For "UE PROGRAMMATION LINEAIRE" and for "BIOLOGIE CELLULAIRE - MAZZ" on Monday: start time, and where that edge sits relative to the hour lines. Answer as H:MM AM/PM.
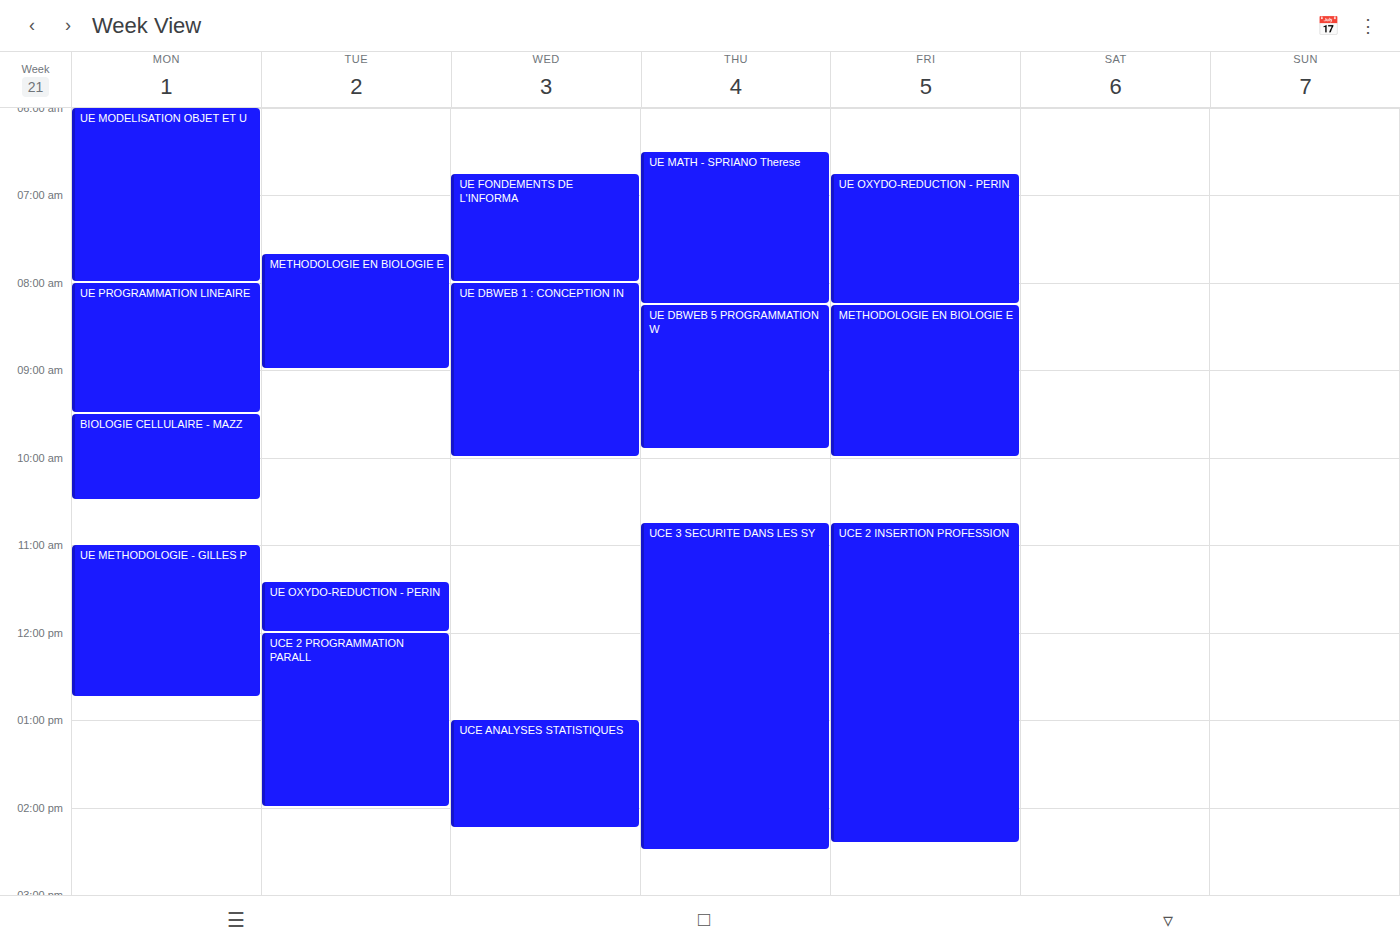
"UE PROGRAMMATION LINEAIRE": 8:00 AM, exactly on the 8 AM line. "BIOLOGIE CELLULAIRE - MAZZ": 9:30 AM, halfway between the 9 AM and 10 AM lines.